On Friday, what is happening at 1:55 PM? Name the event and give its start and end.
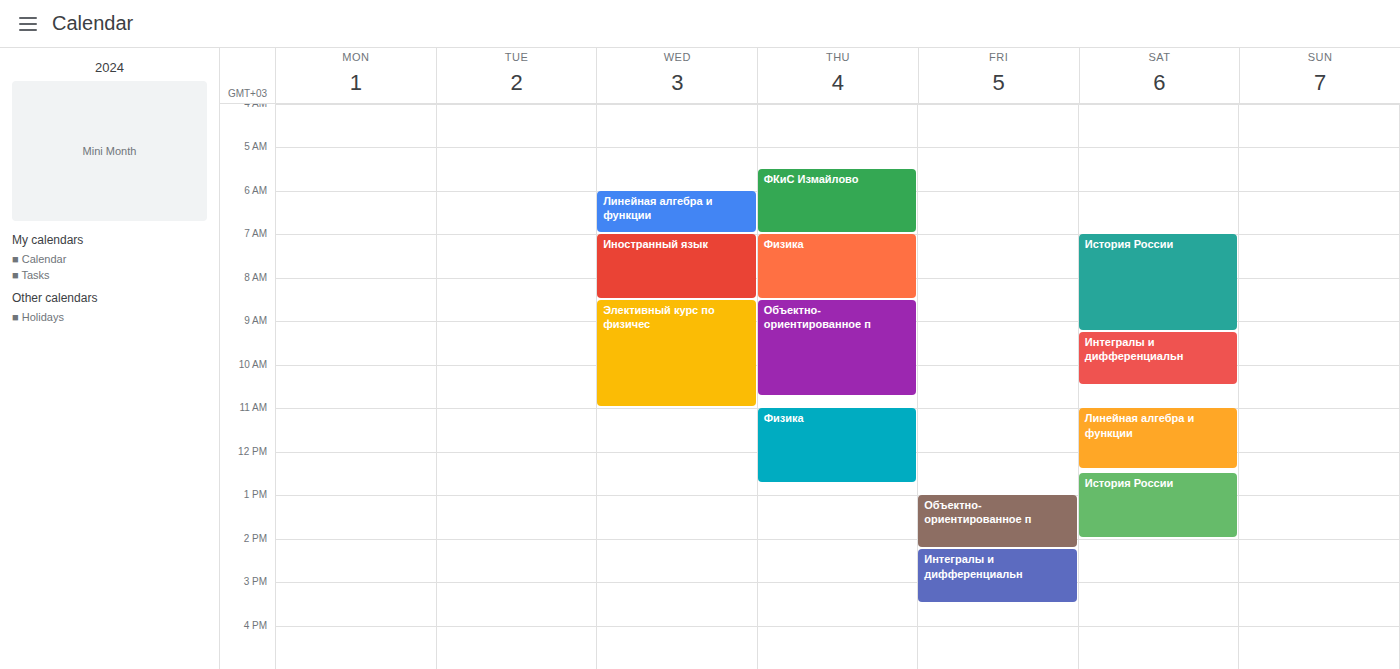
"Объектно-ориентированное п", 1:00 PM to 2:15 PM